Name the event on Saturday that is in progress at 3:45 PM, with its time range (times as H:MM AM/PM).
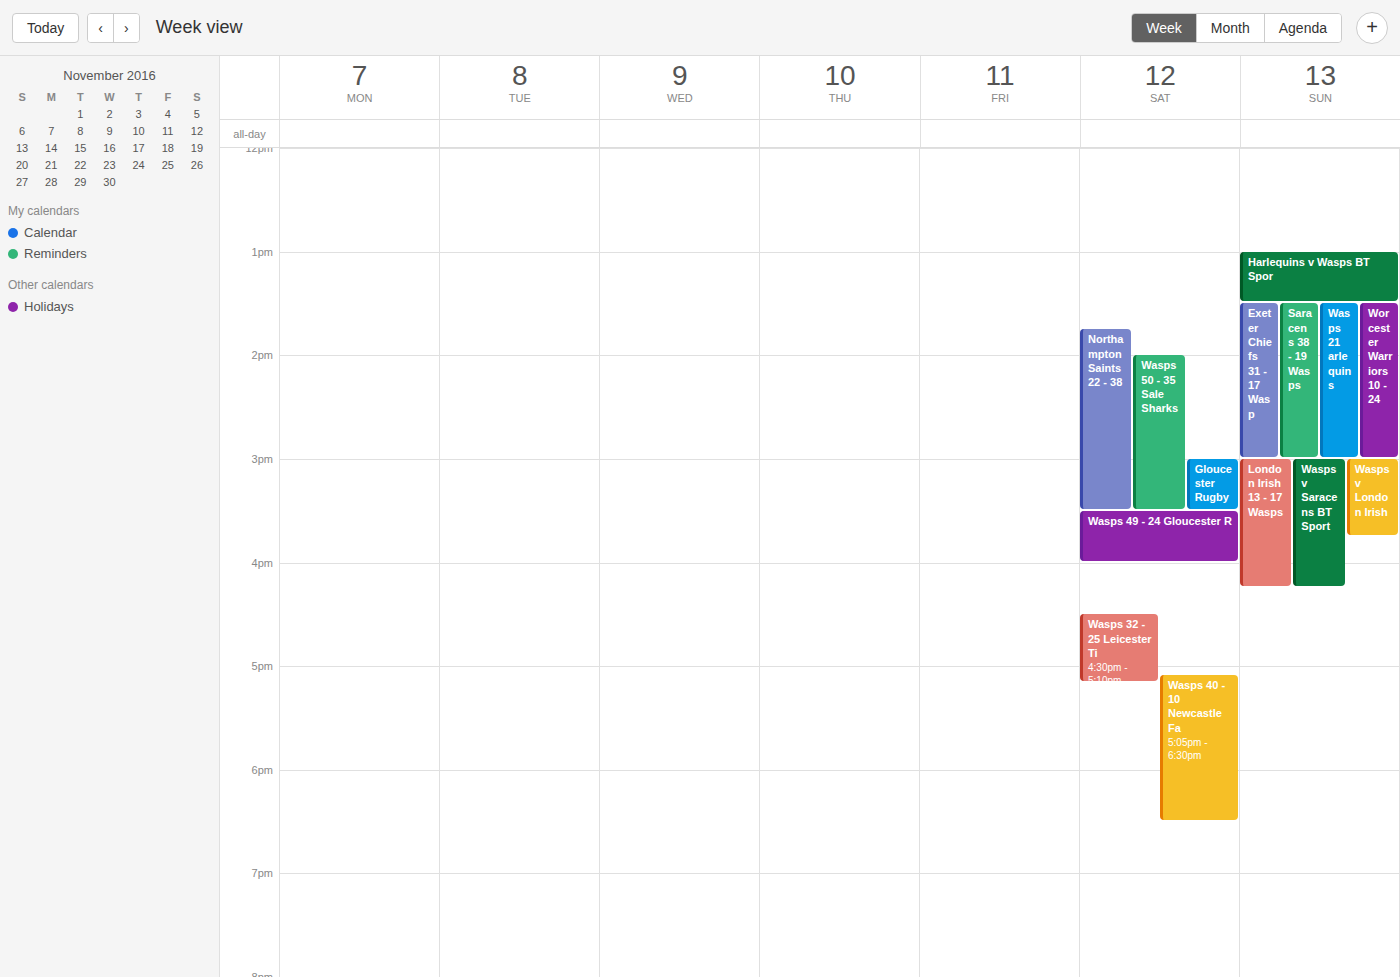
"Wasps 49 - 24 Gloucester R", 3:30 PM to 4:00 PM